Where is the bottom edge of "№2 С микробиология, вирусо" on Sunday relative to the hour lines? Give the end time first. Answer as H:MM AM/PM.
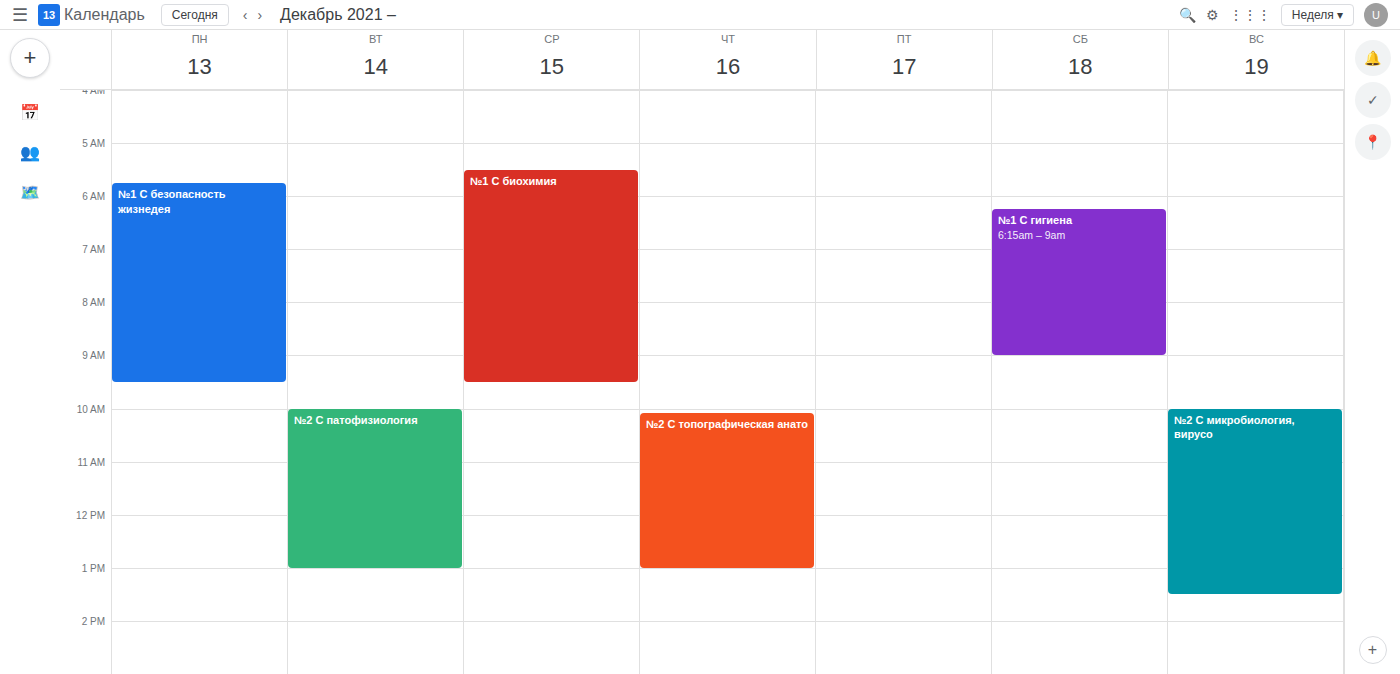
1:30 PM -- halfway between the 1 PM and 2 PM lines.